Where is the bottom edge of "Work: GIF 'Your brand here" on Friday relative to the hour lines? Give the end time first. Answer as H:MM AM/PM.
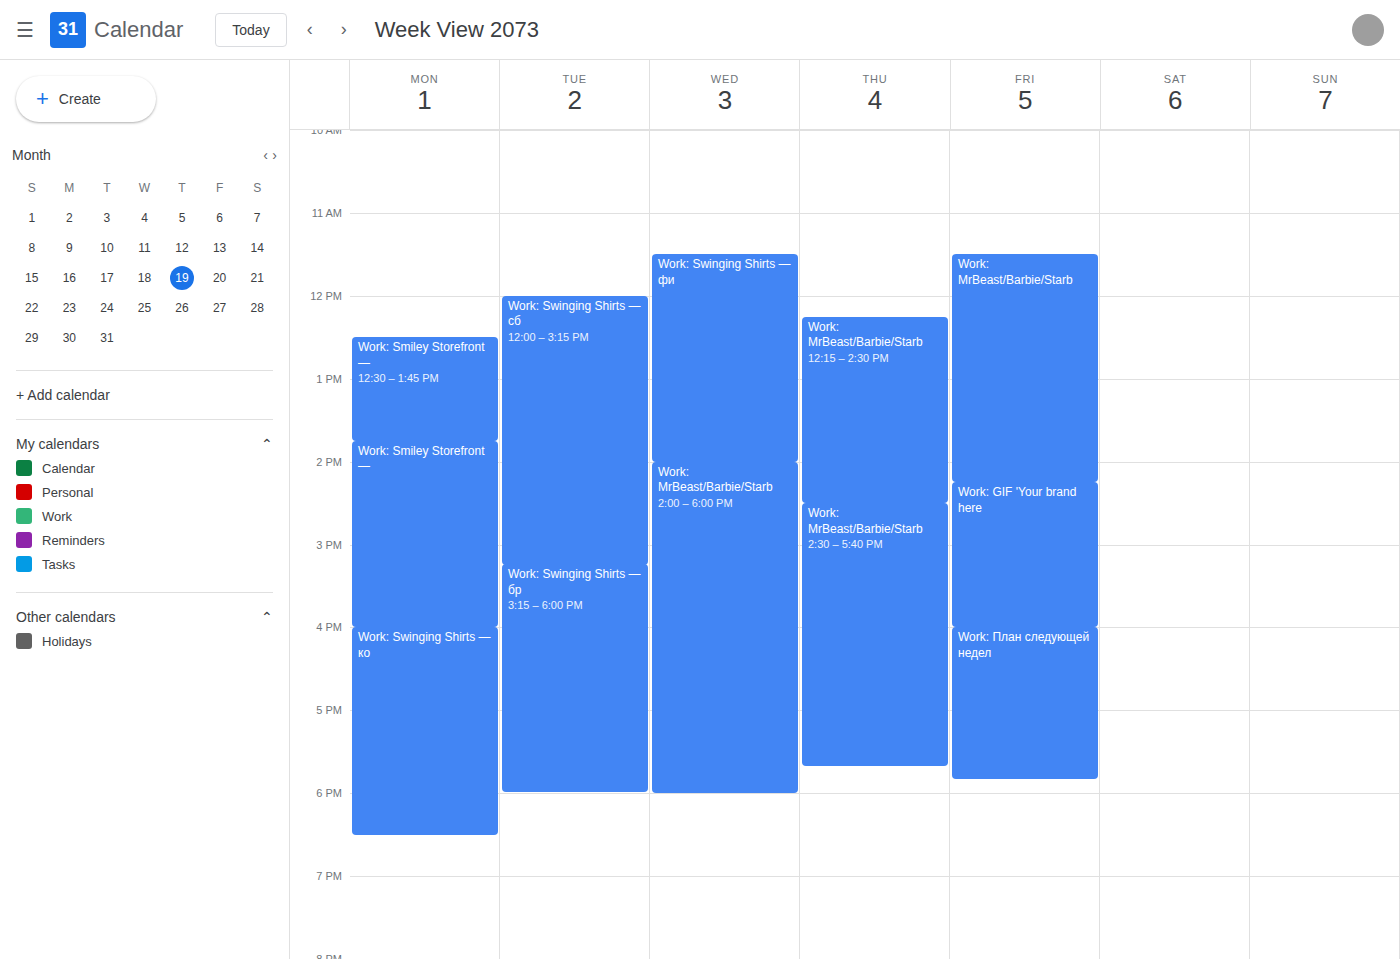
4:00 PM -- exactly on the 4 PM line.